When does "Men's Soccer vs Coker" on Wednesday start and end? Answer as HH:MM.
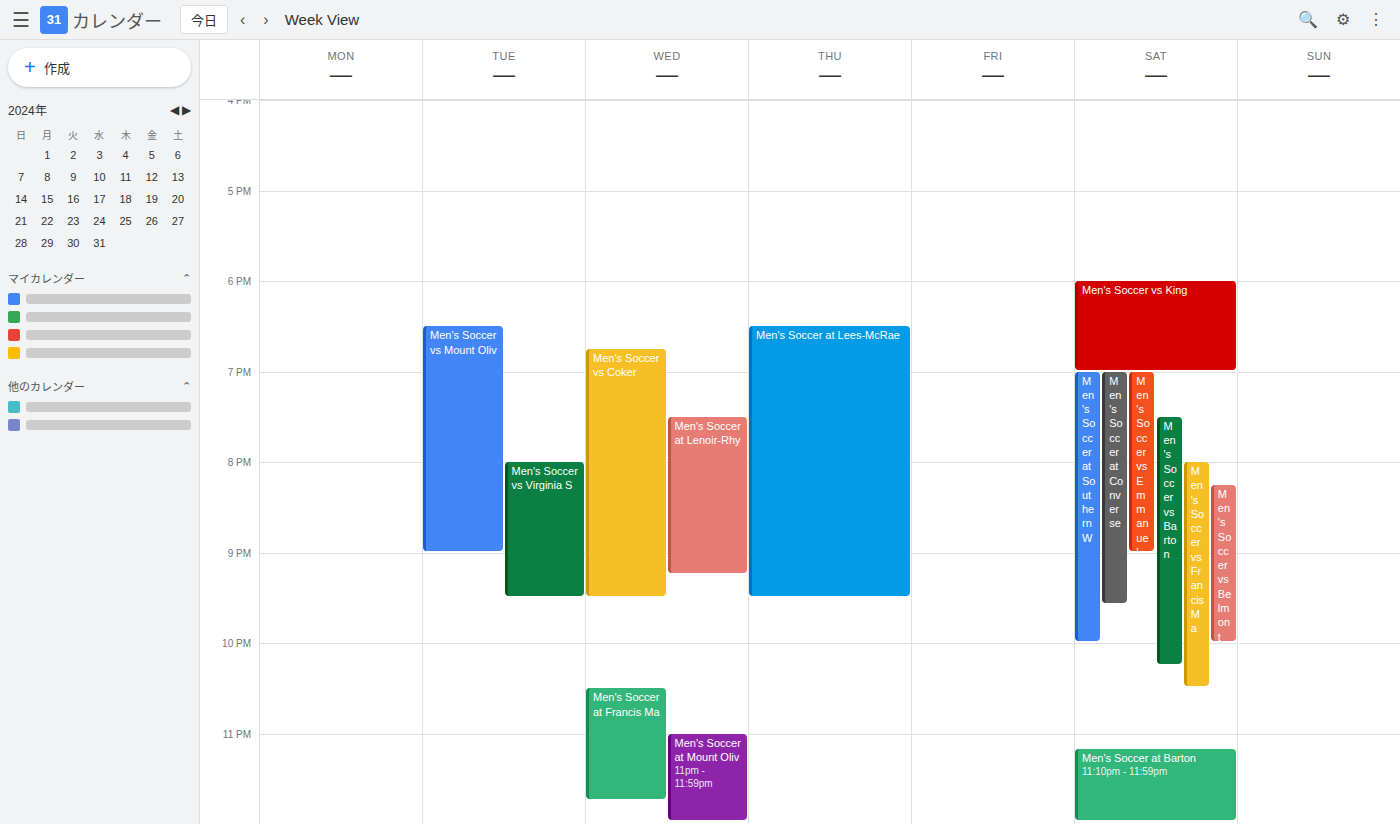
18:45 to 21:30